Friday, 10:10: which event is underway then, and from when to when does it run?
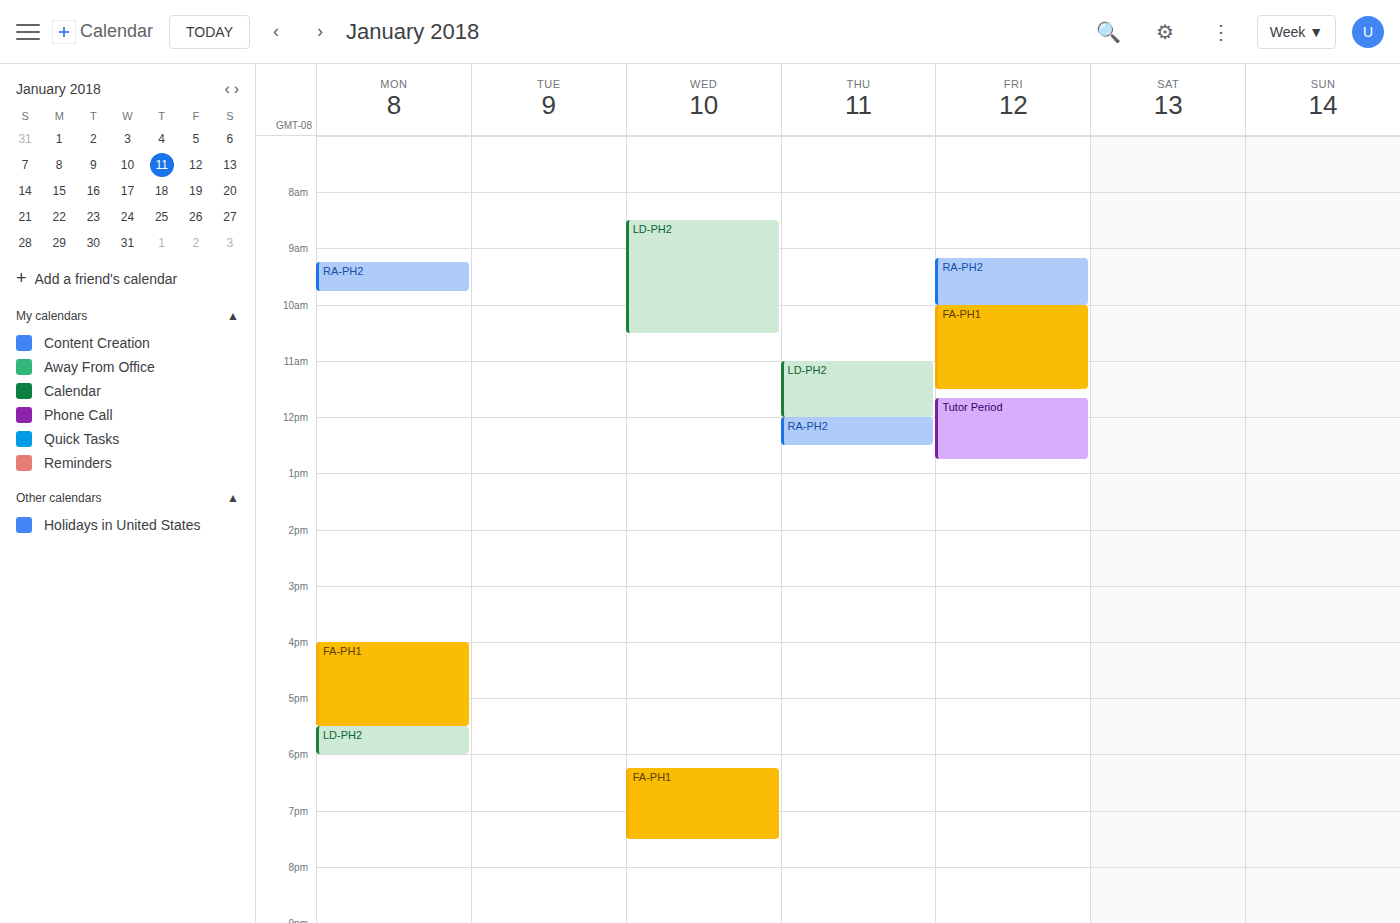
"FA-PH1", 10:00 to 11:30